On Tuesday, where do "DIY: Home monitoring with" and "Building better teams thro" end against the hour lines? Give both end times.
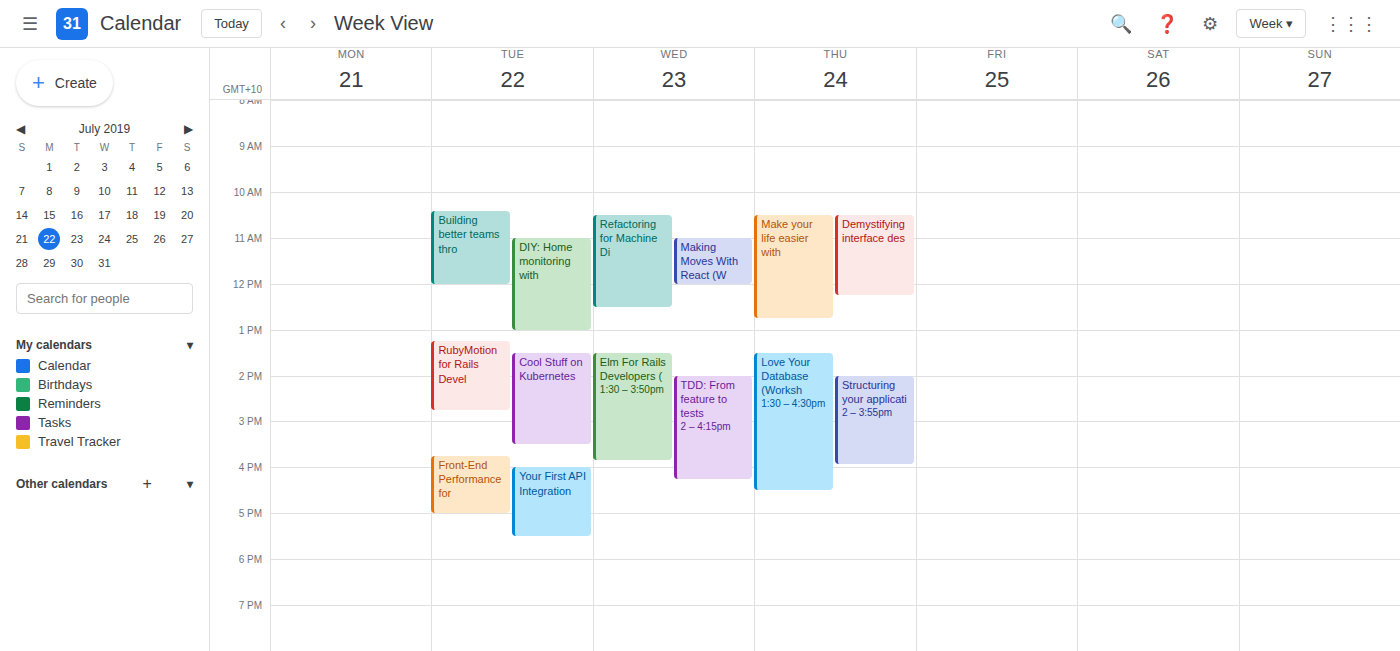
"DIY: Home monitoring with": 1:00 PM, exactly on the 1 PM line. "Building better teams thro": 12:00 PM, exactly on the 12 PM line.